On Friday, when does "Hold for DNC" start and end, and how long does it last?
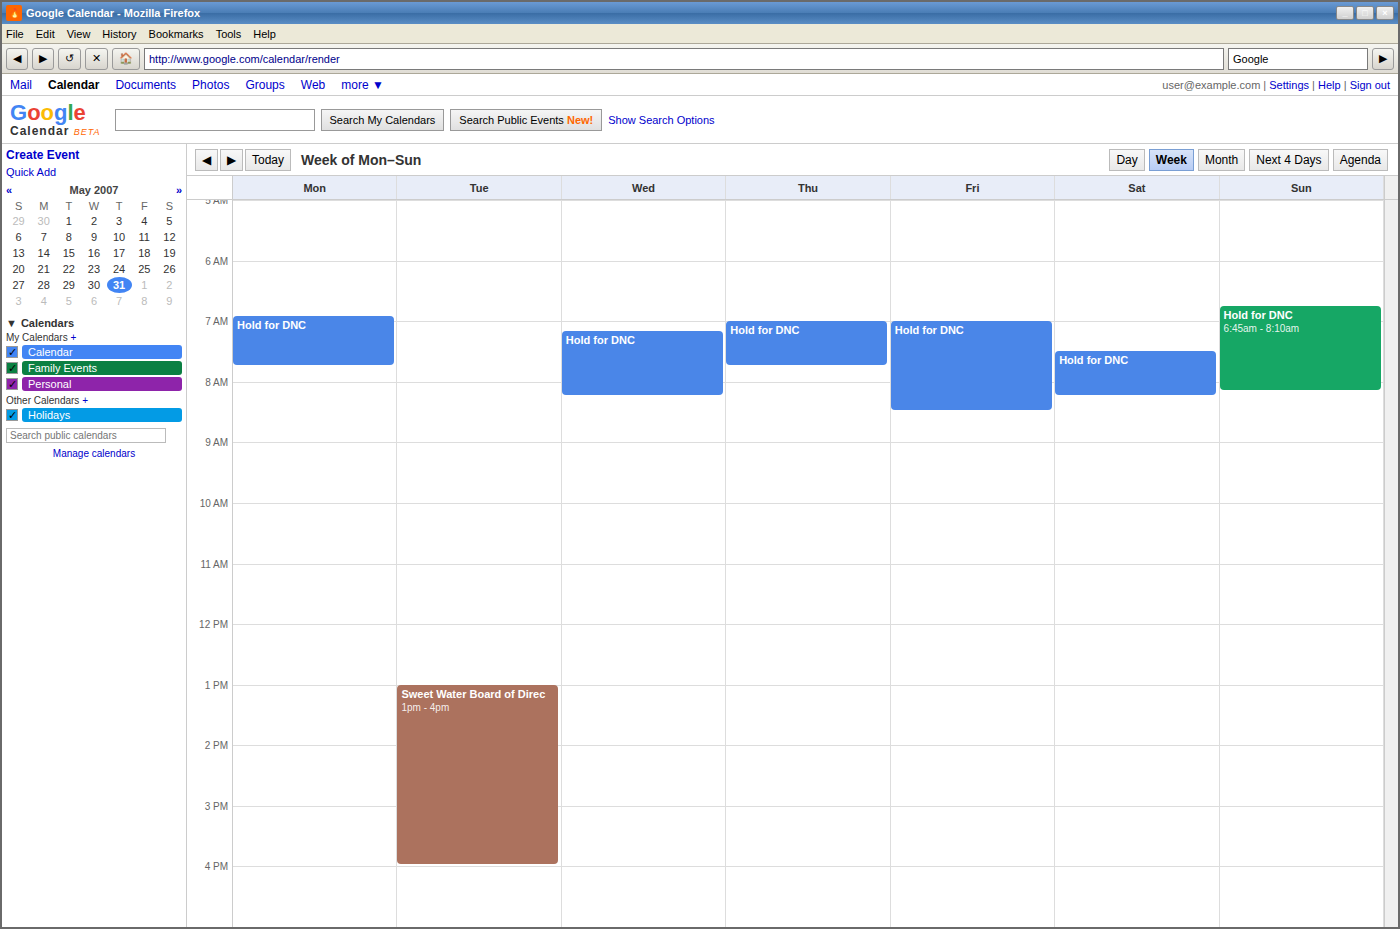
7:00 AM to 8:30 AM, 1 hour 30 minutes